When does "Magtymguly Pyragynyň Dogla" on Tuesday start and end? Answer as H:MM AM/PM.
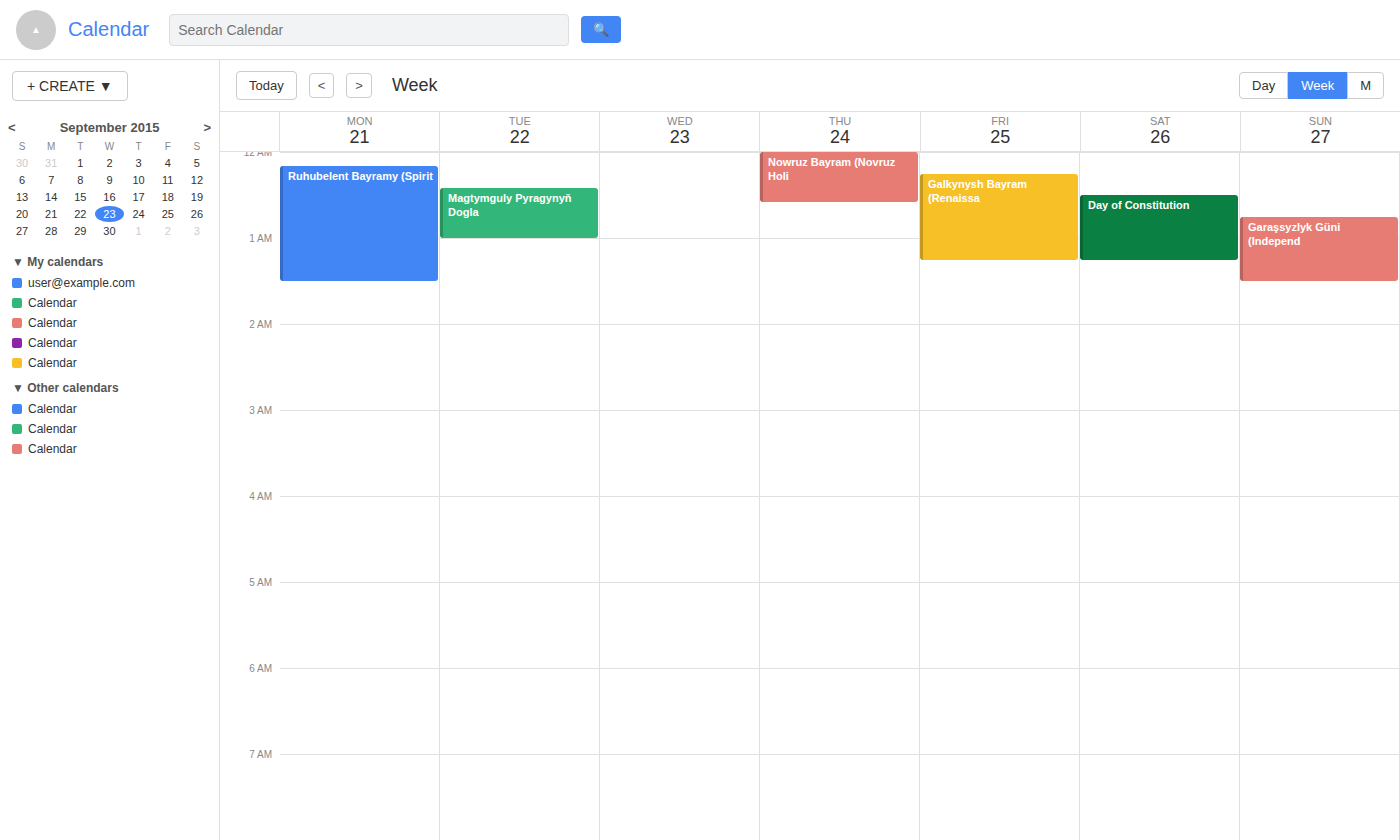
12:25 AM to 1:00 AM